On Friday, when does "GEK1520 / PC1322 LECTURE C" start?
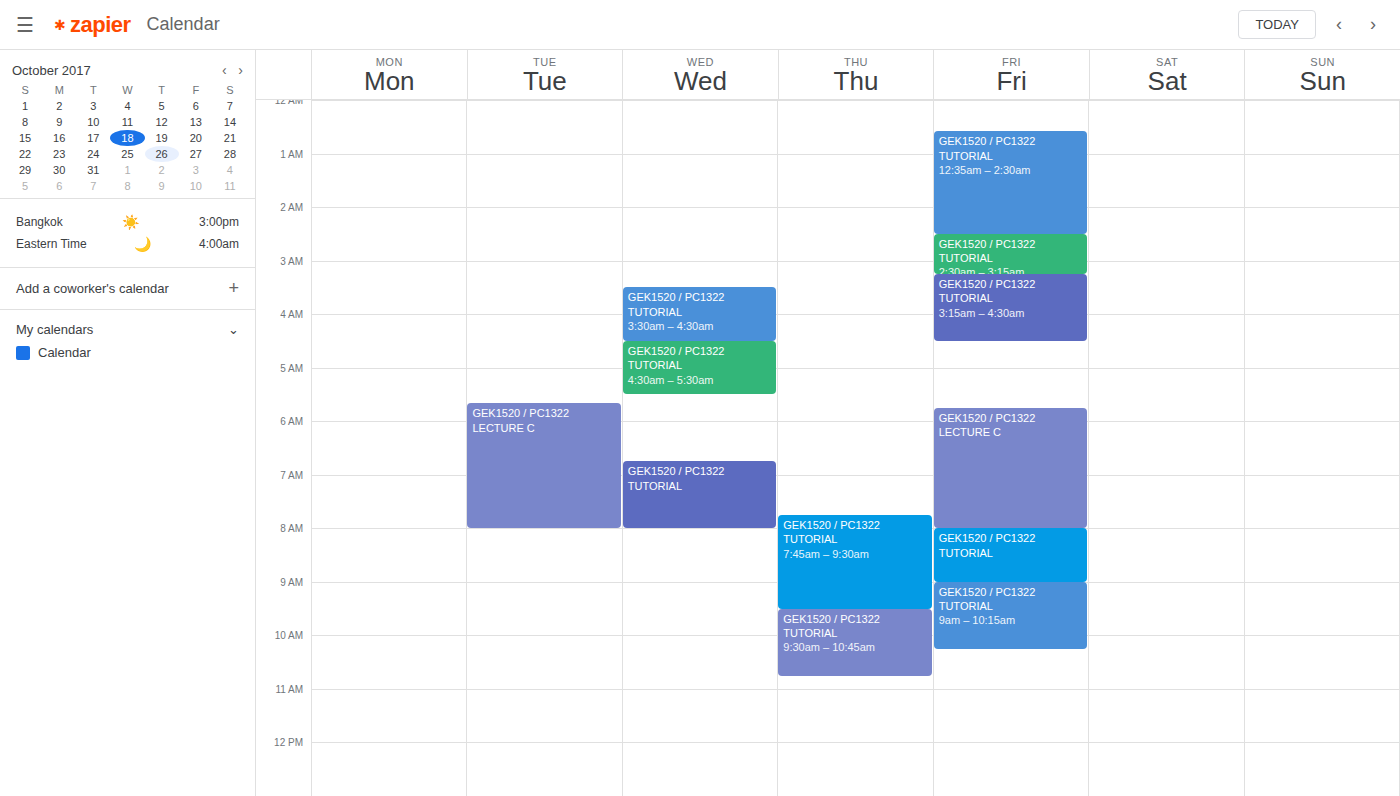
5:45 AM